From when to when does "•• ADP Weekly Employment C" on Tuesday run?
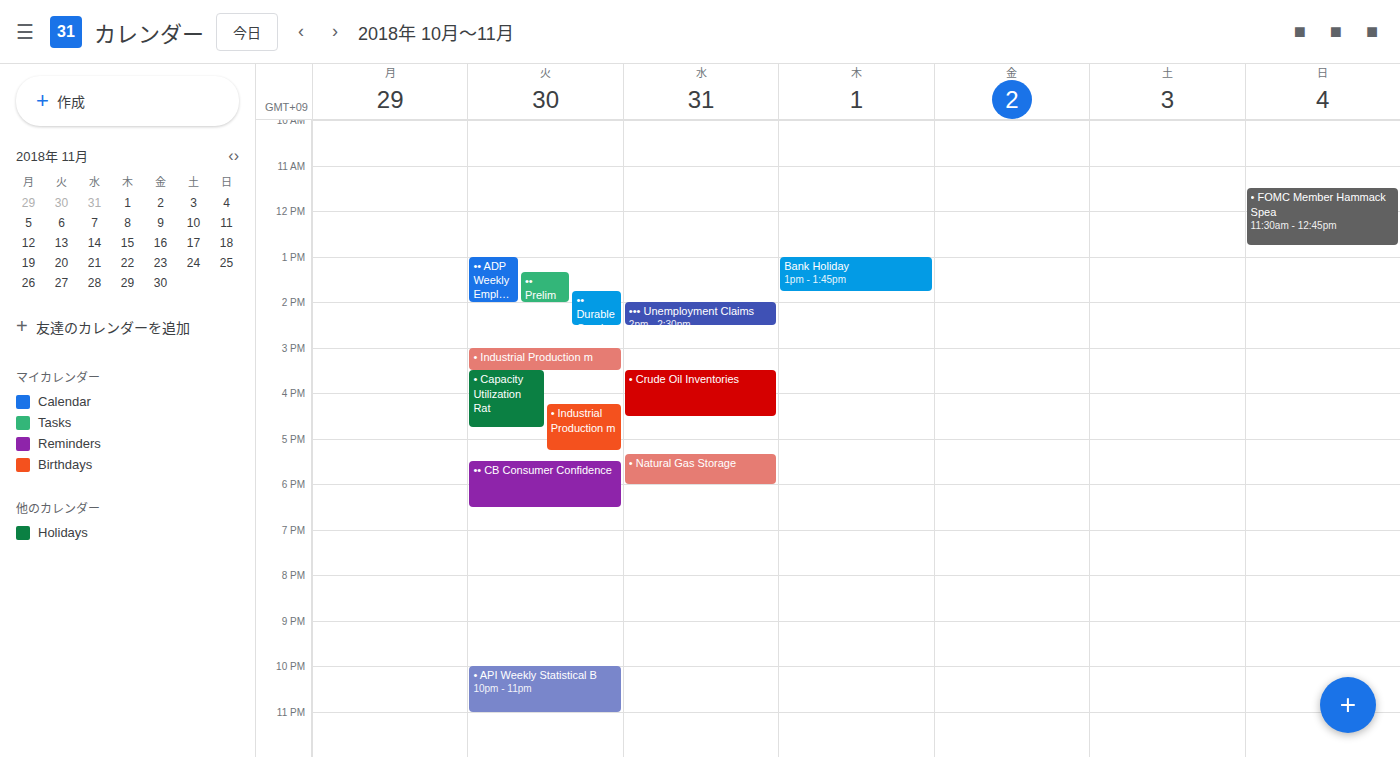
1:00 PM to 2:00 PM